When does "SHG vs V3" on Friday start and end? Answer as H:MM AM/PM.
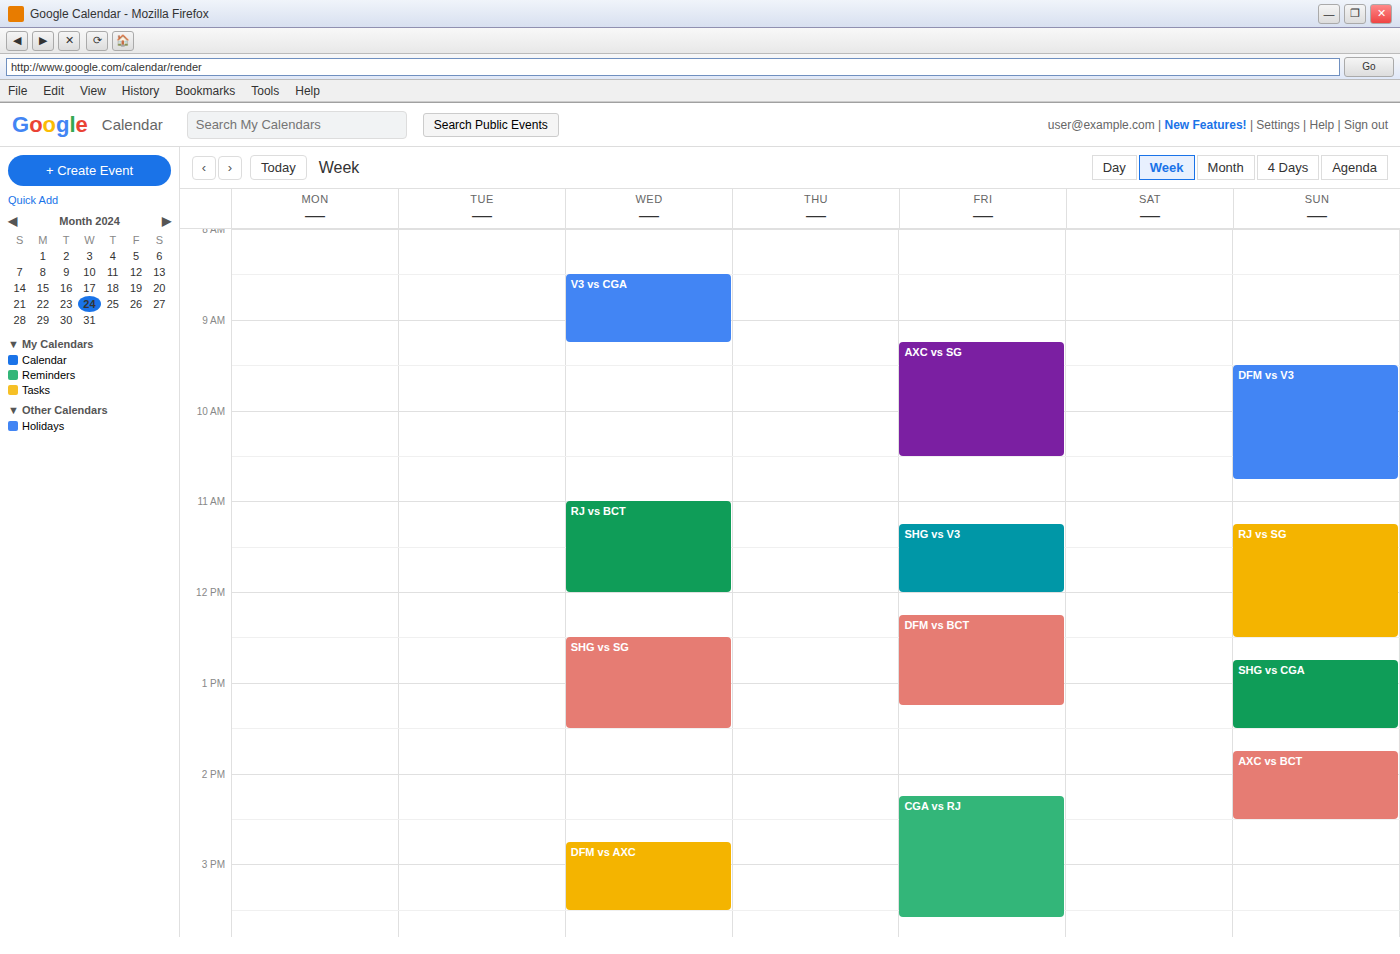
11:15 AM to 12:00 PM